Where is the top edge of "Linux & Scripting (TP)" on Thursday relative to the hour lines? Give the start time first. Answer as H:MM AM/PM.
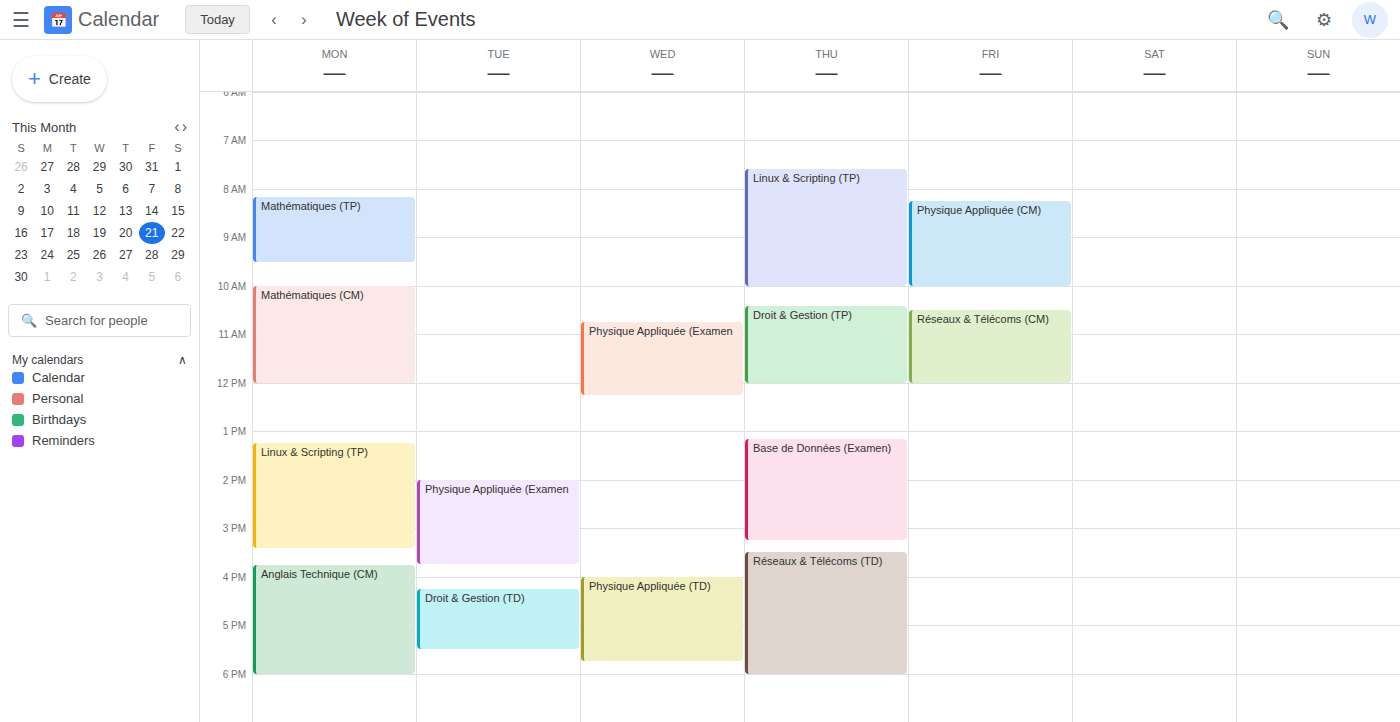
7:35 AM -- neither: 35 minutes below the 7 AM line and 25 minutes above the 8 AM line.